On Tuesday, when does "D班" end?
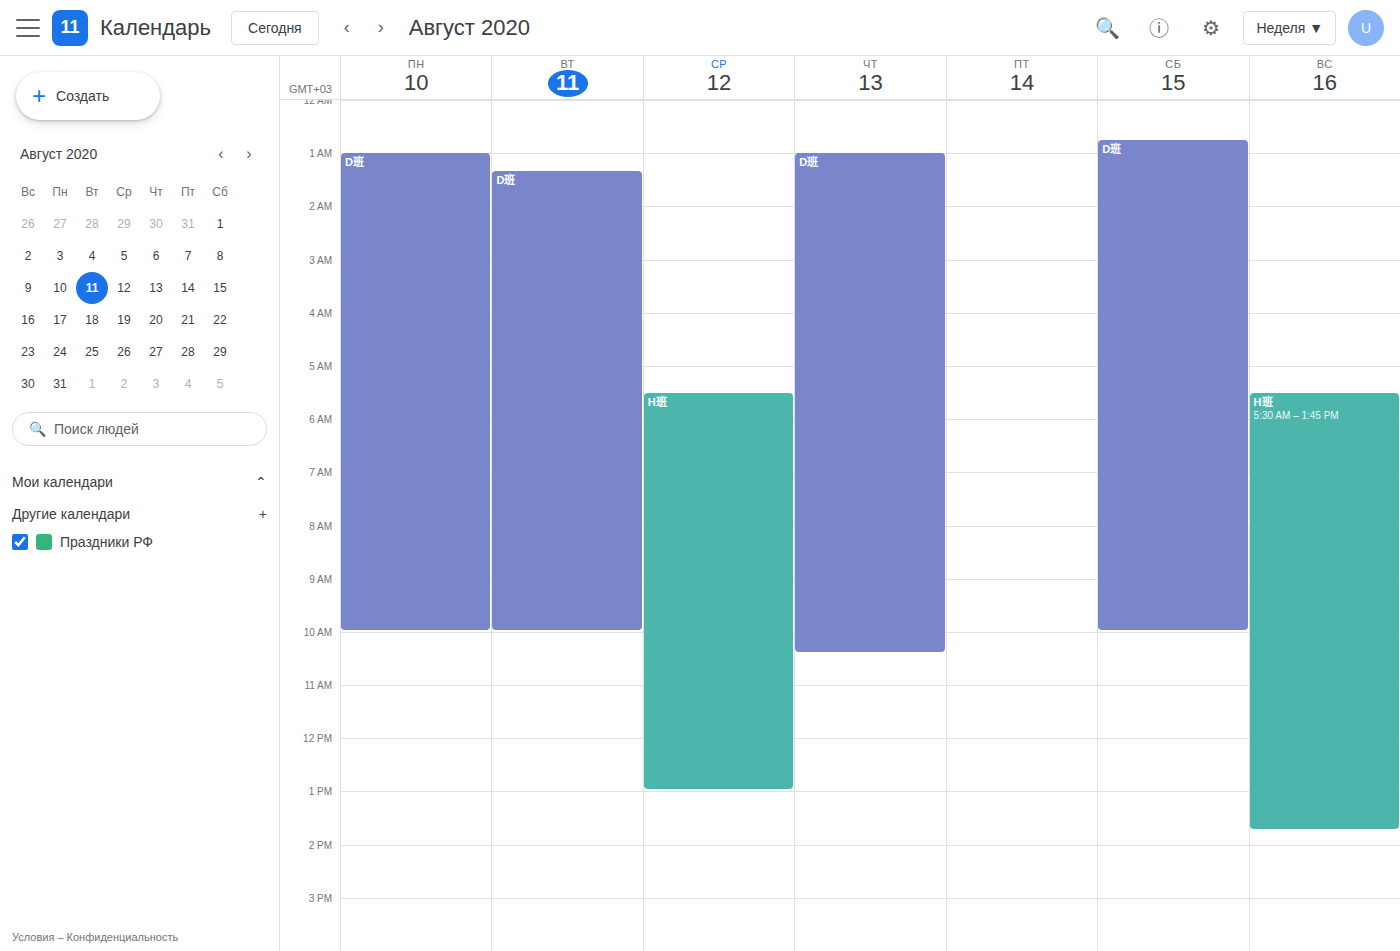
10:00 AM